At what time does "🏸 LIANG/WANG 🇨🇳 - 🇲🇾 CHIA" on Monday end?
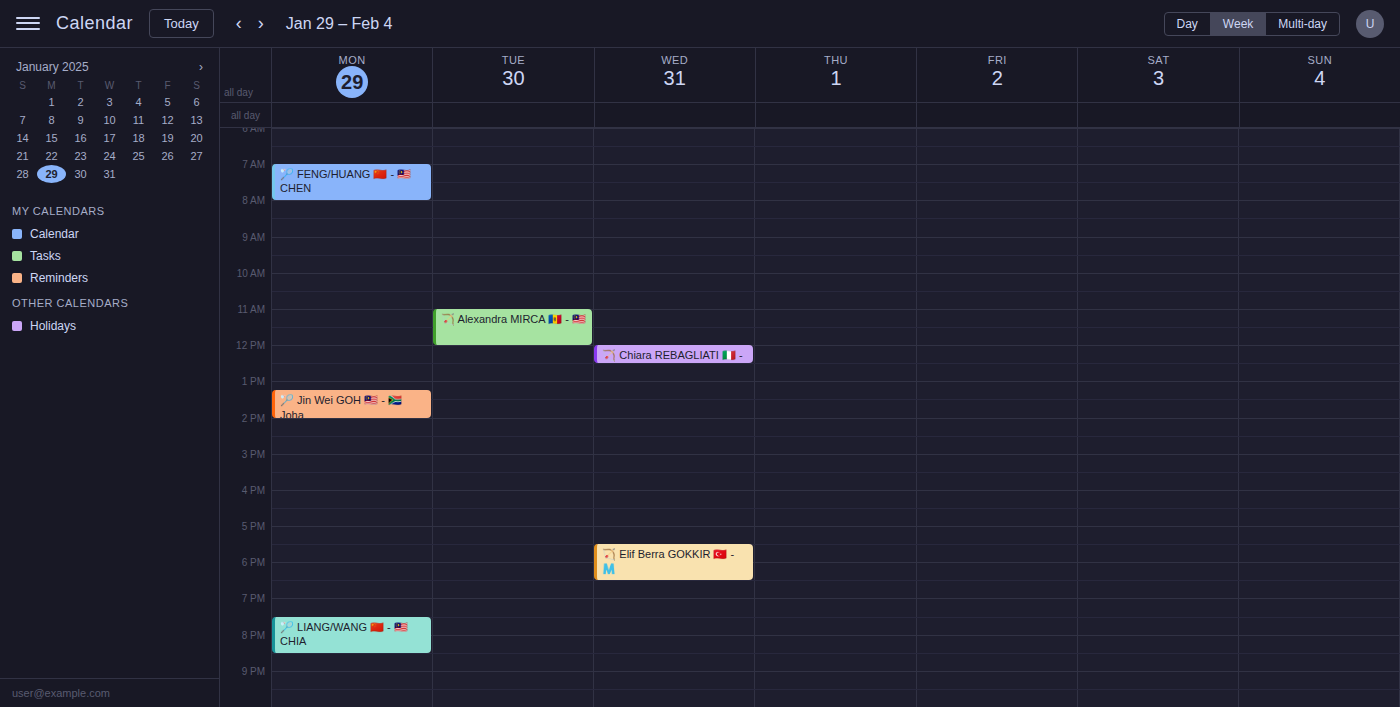
8:30 PM